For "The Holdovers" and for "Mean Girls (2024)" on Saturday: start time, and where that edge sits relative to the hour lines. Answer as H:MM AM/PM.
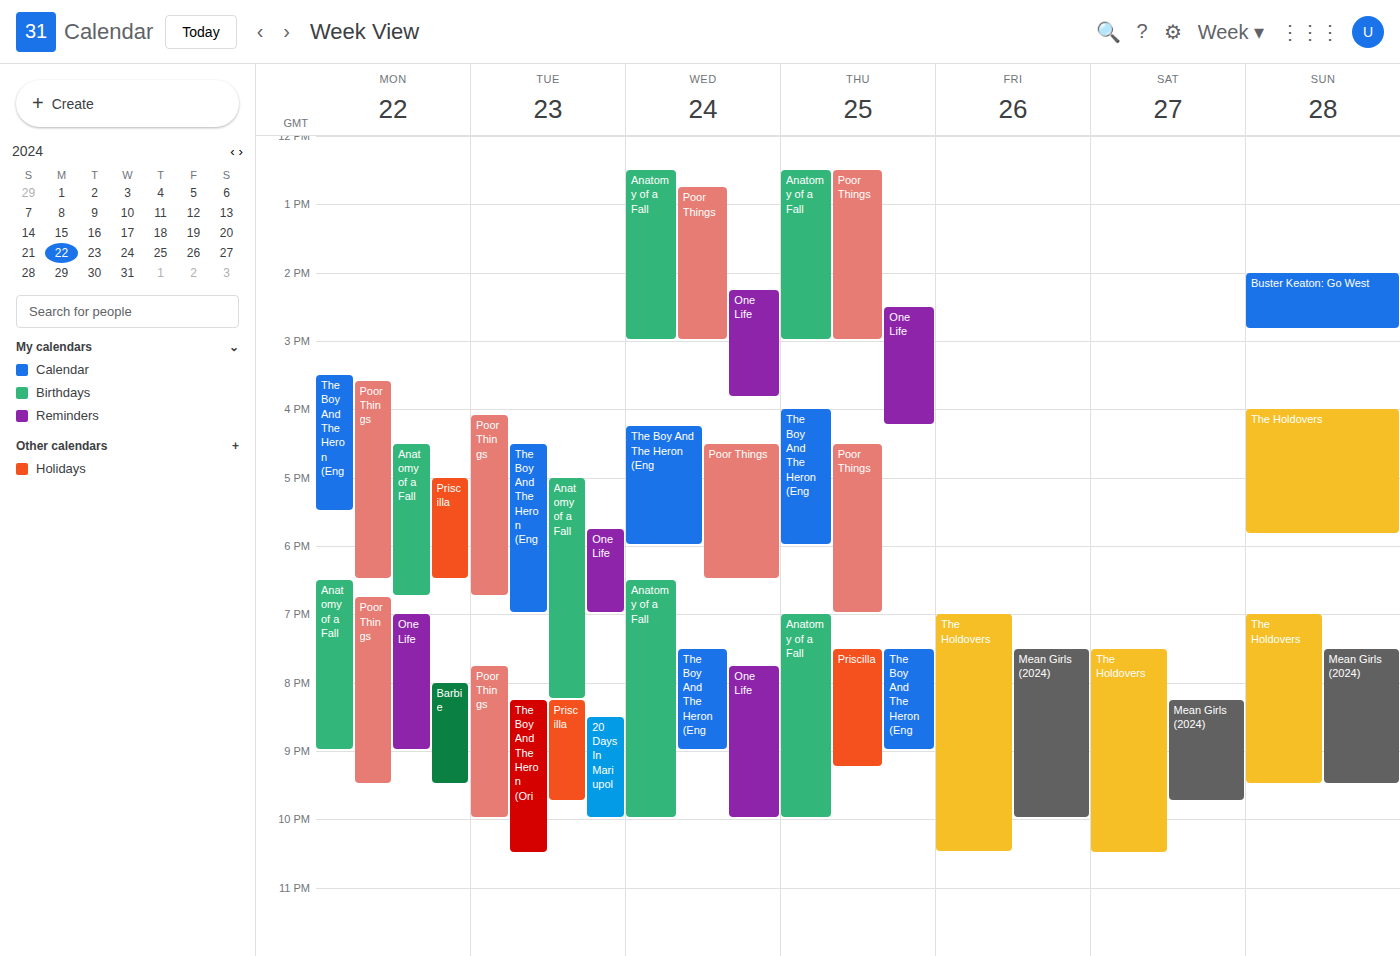
"The Holdovers": 7:30 PM, halfway between the 7 PM and 8 PM lines. "Mean Girls (2024)": 8:15 PM, neither: a quarter of the way from the 8 PM line to the 9 PM line.